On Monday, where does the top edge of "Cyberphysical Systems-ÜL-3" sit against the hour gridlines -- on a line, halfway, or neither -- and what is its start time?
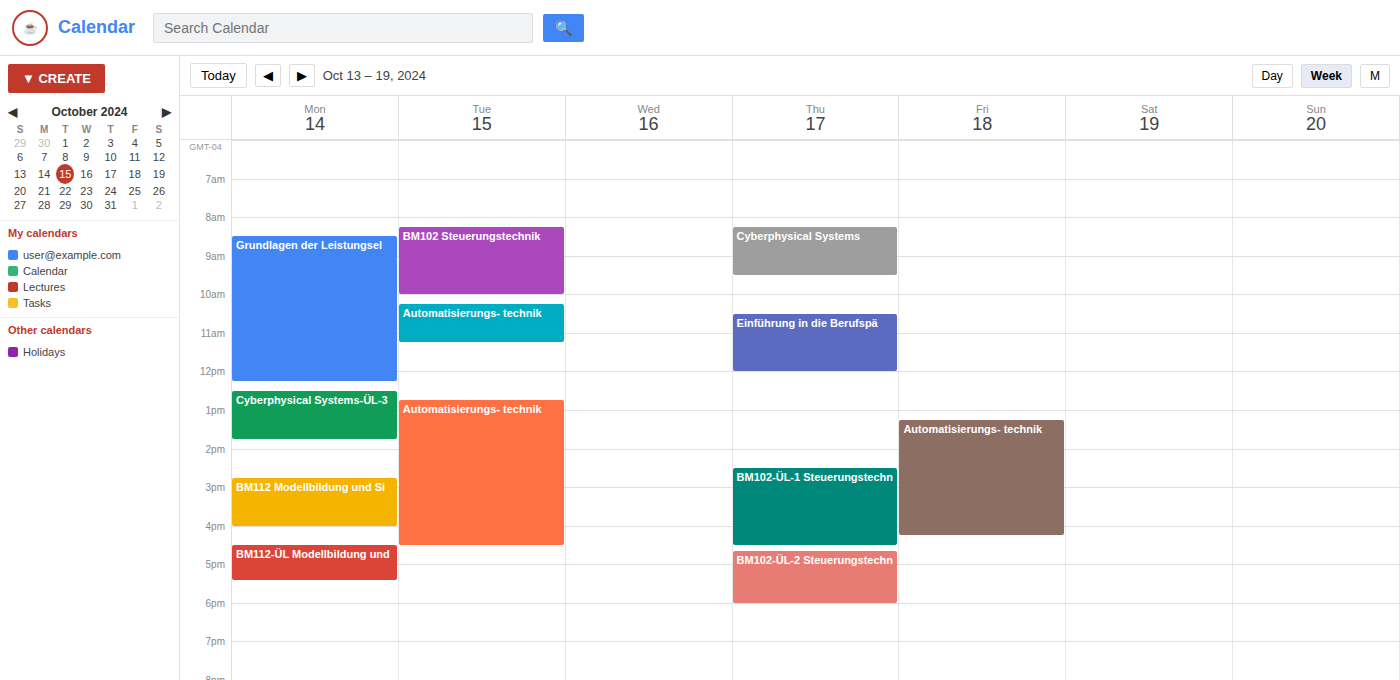
12:30 PM -- halfway between the 12 PM and 1 PM lines.